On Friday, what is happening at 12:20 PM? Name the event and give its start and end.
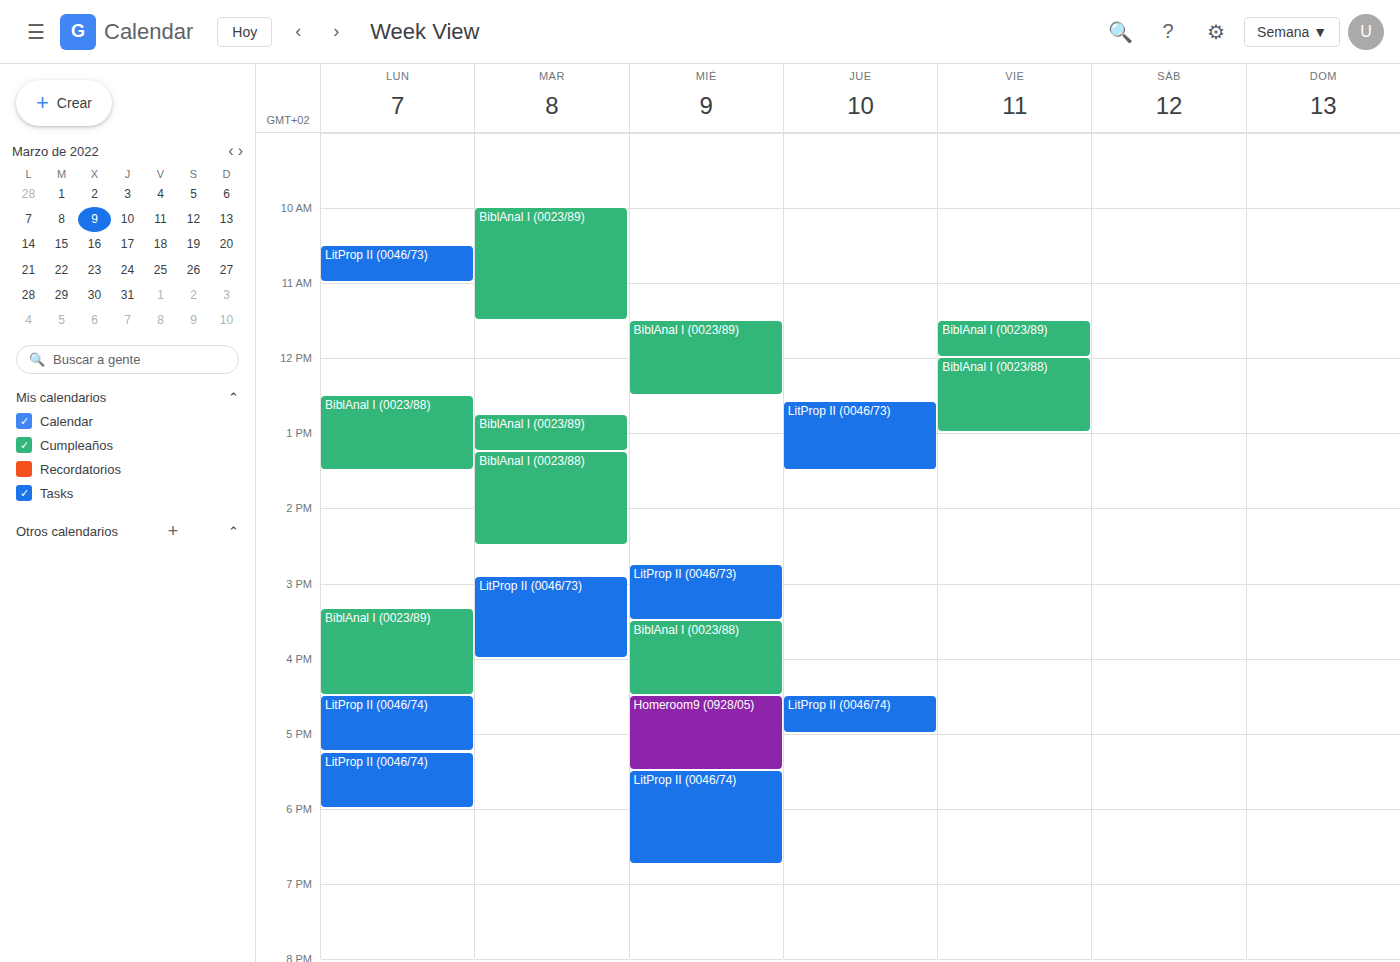
"BiblAnal I (0023/88)", 12:00 PM to 1:00 PM